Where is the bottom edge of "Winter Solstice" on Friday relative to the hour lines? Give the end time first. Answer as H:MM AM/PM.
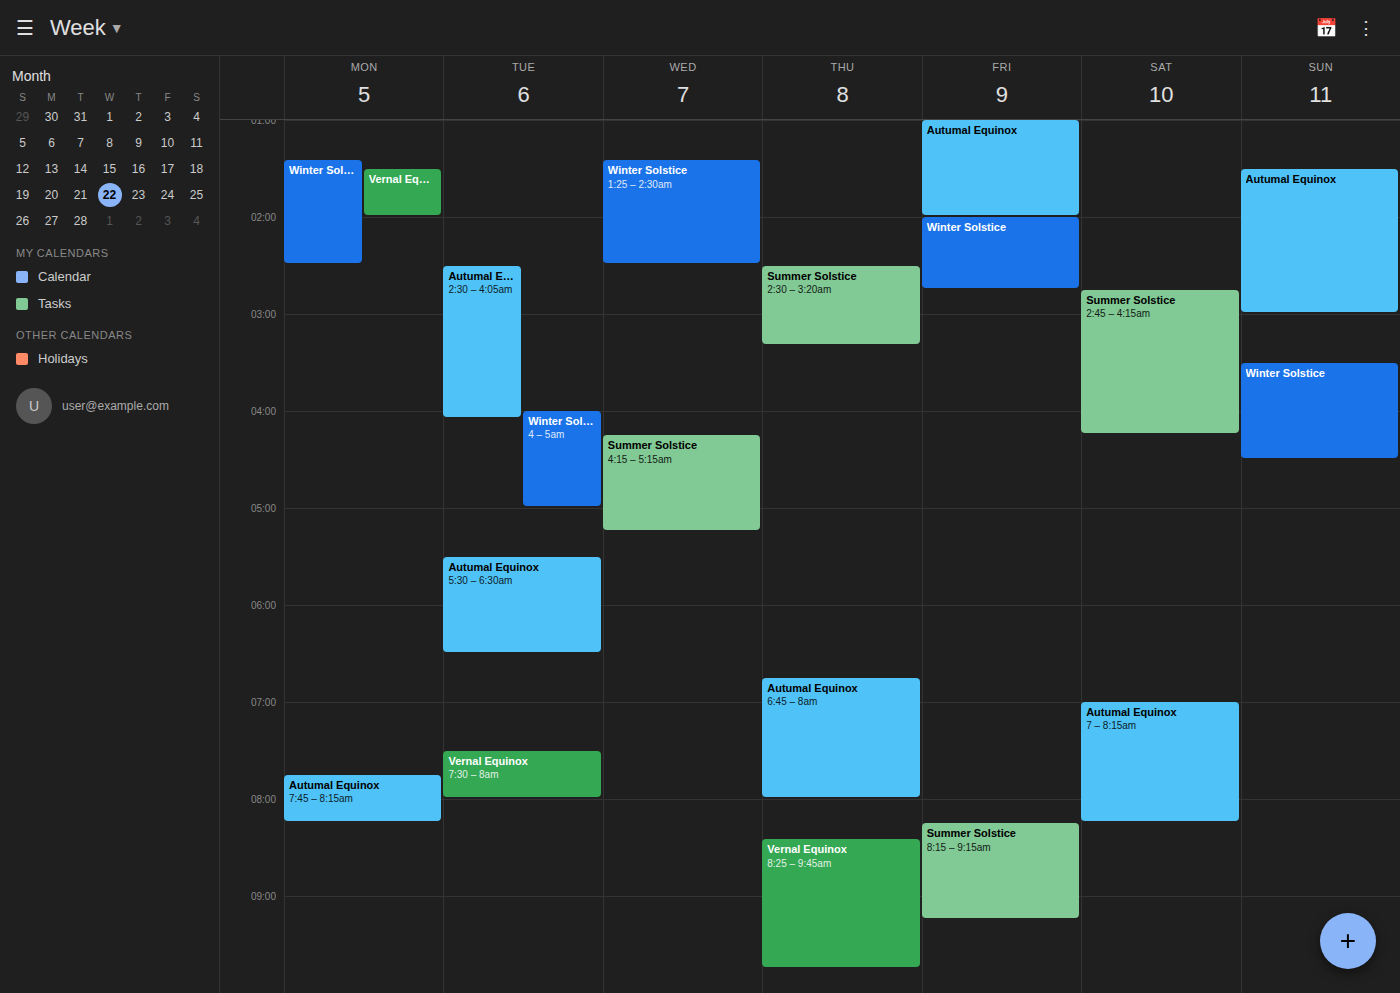
2:45 AM -- neither: three quarters of the way from the 2 AM line to the 3 AM line.